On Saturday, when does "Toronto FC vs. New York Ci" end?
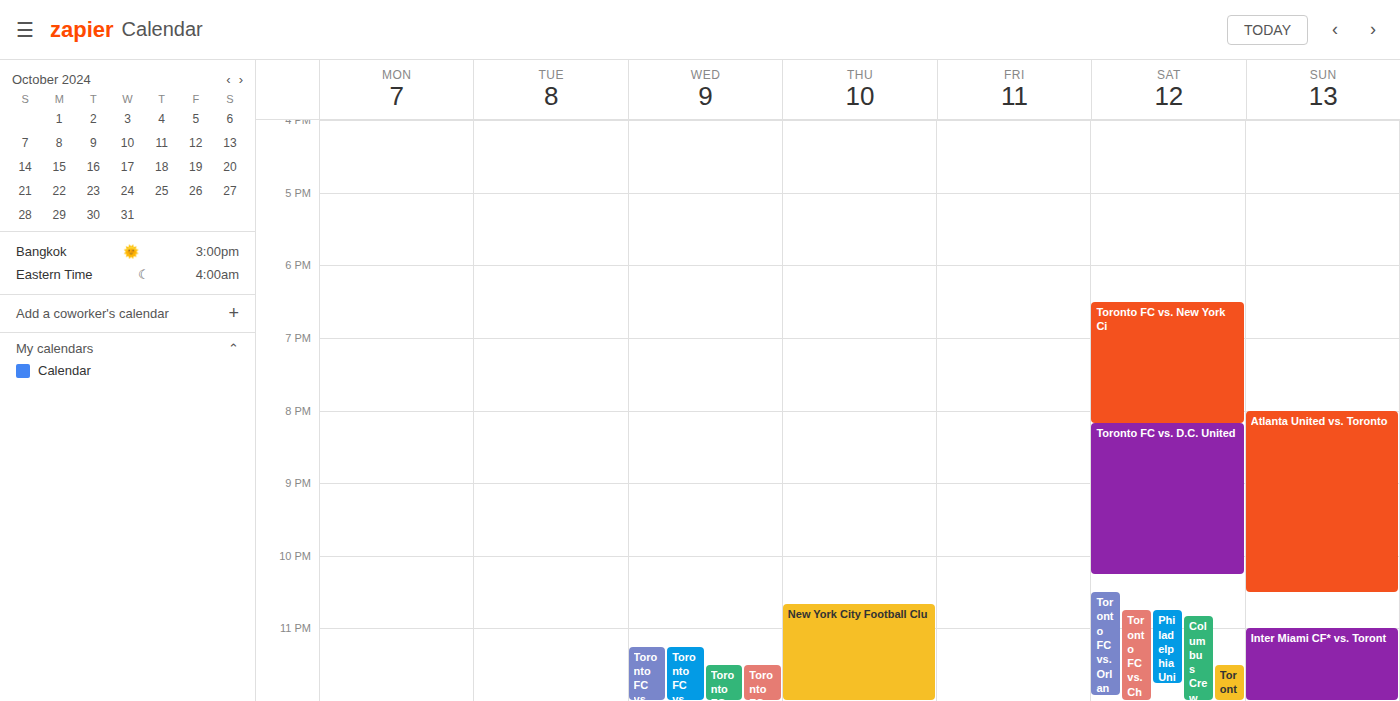
8:10 PM